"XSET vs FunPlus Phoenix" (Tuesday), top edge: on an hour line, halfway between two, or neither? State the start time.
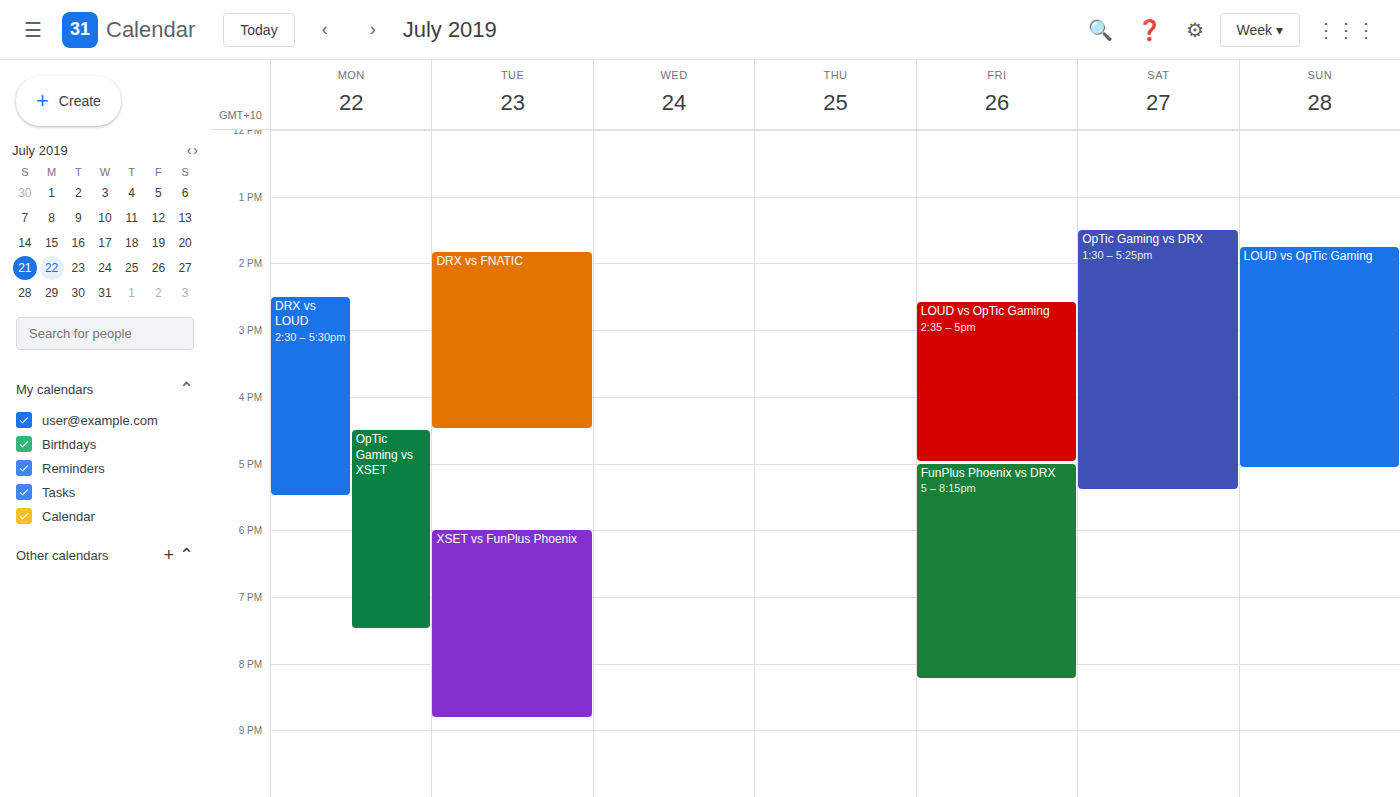
6:00 PM -- exactly on the 6 PM line.